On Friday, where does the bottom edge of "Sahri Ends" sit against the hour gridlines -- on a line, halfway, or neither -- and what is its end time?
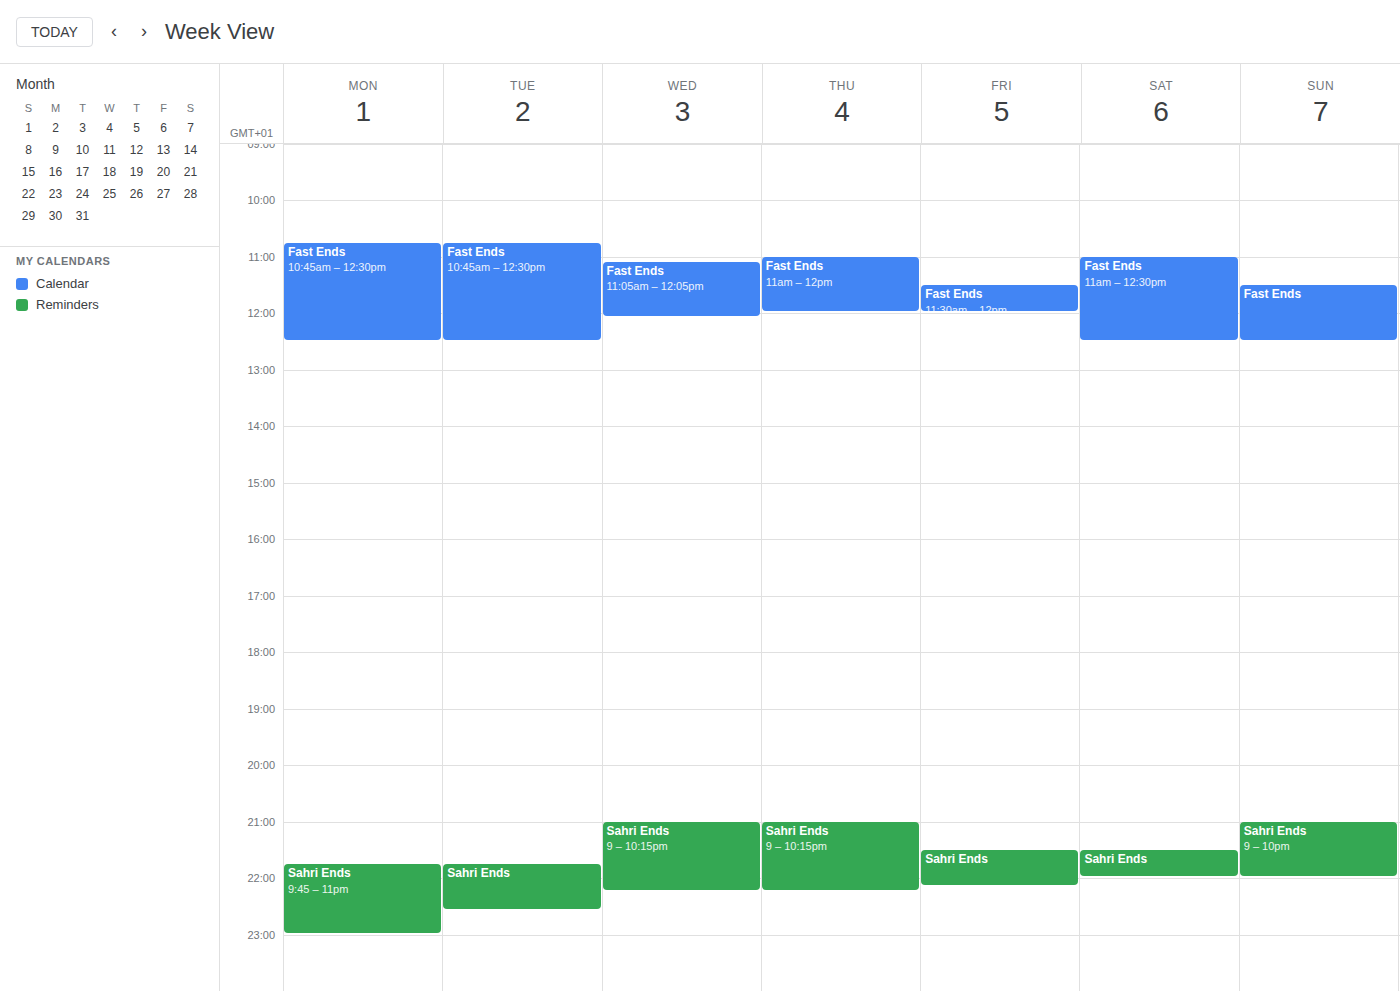
10:10 PM -- neither: 10 minutes below the 10 PM line and 50 minutes above the 11 PM line.